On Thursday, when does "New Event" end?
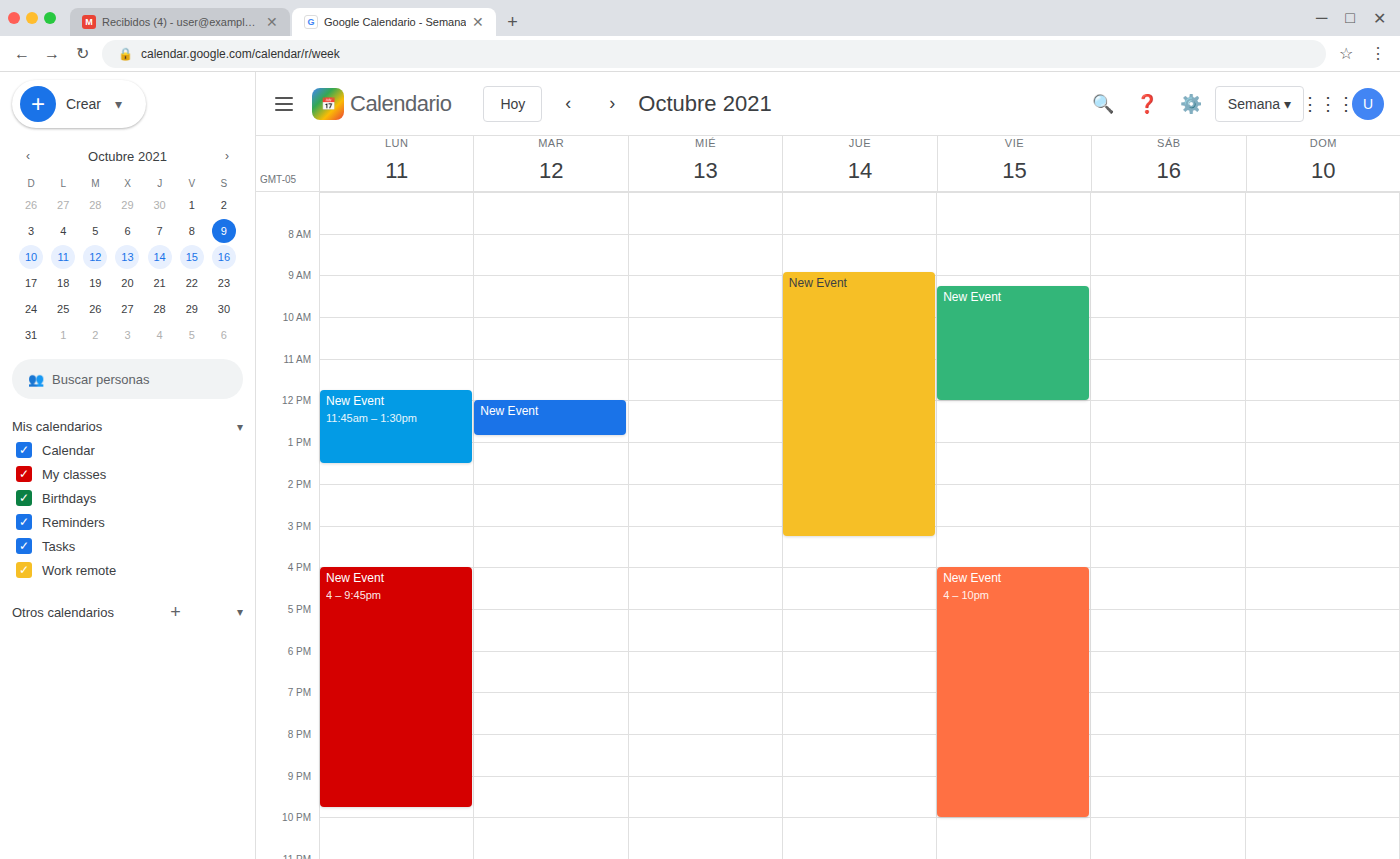
3:15 PM